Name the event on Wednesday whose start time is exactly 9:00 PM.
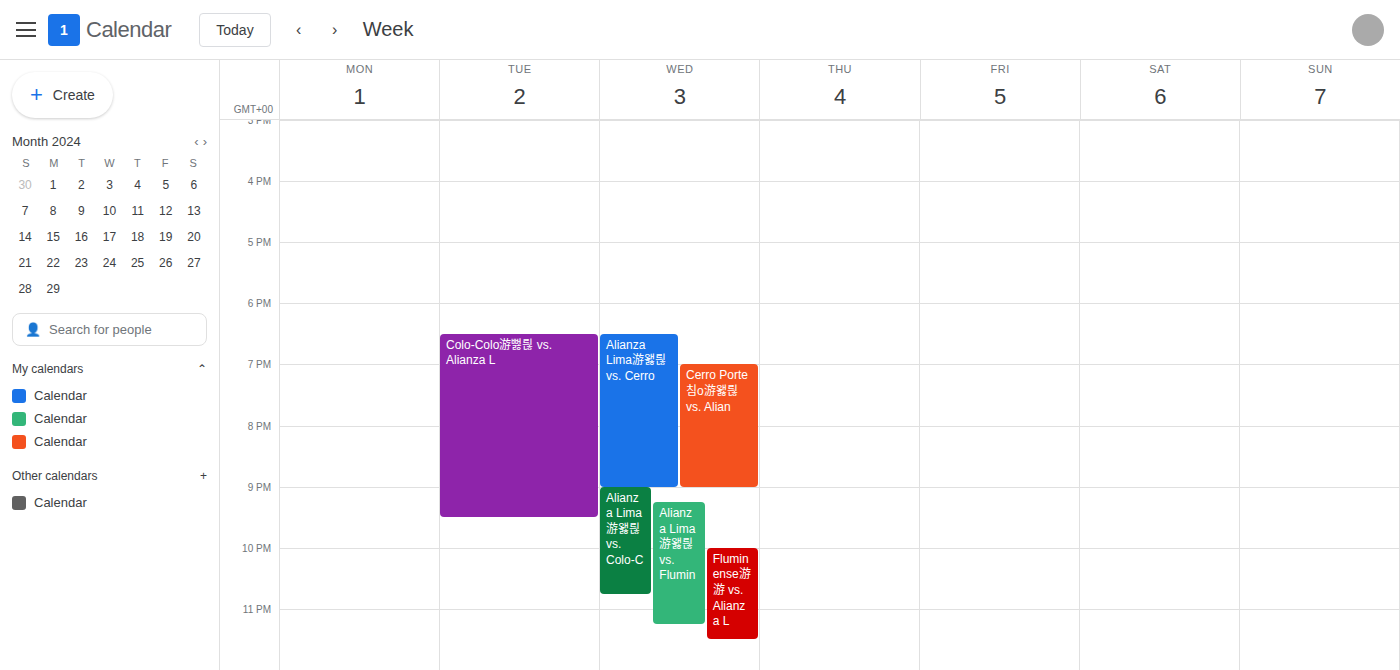
"Alianza Lima游왫릖 vs. Colo-C"